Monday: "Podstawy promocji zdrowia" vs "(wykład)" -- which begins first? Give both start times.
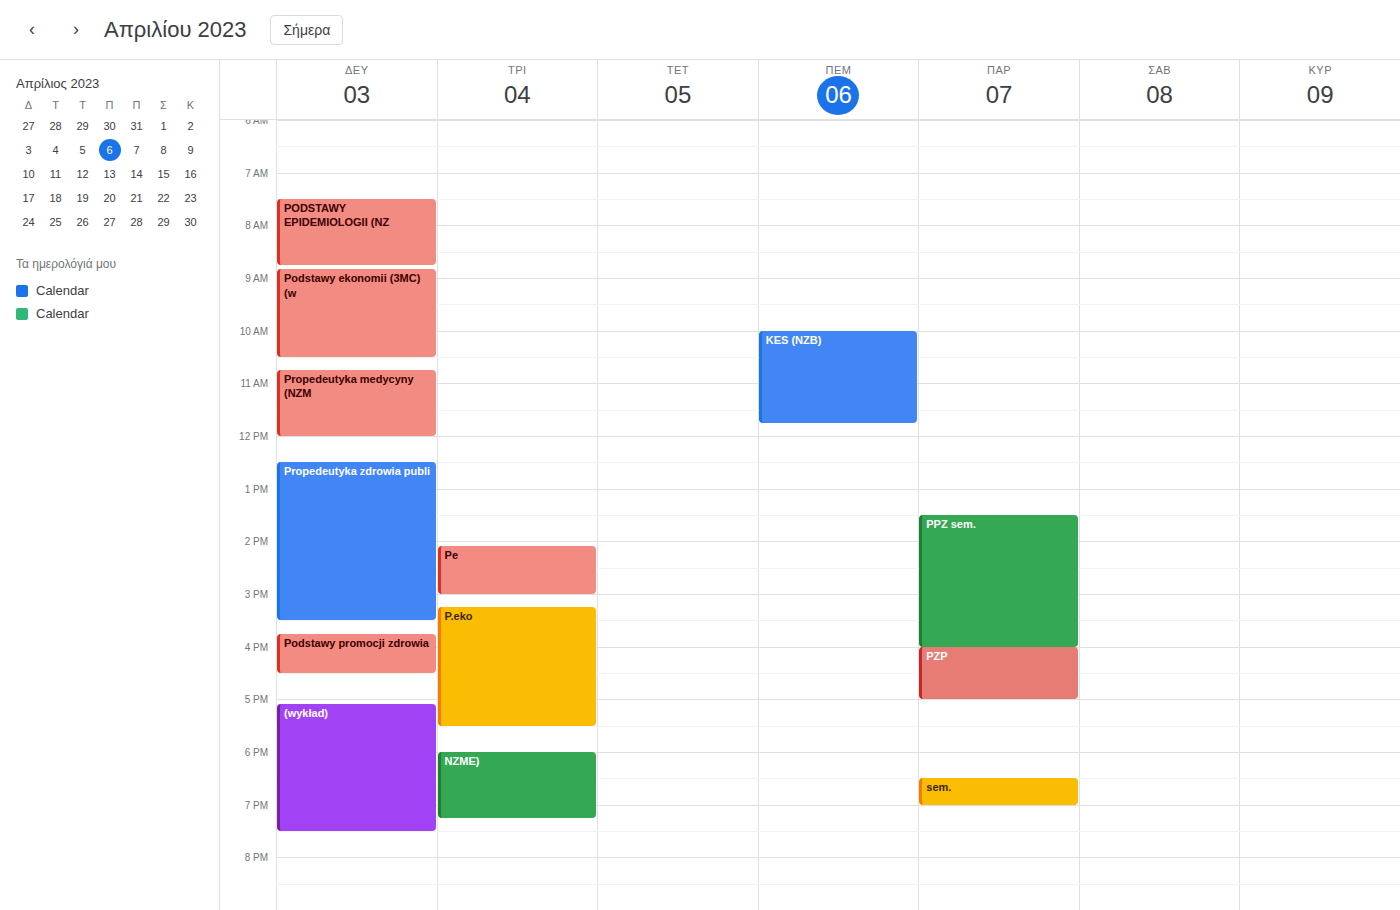
"Podstawy promocji zdrowia" 3:45 PM; "(wykład)" 5:05 PM.